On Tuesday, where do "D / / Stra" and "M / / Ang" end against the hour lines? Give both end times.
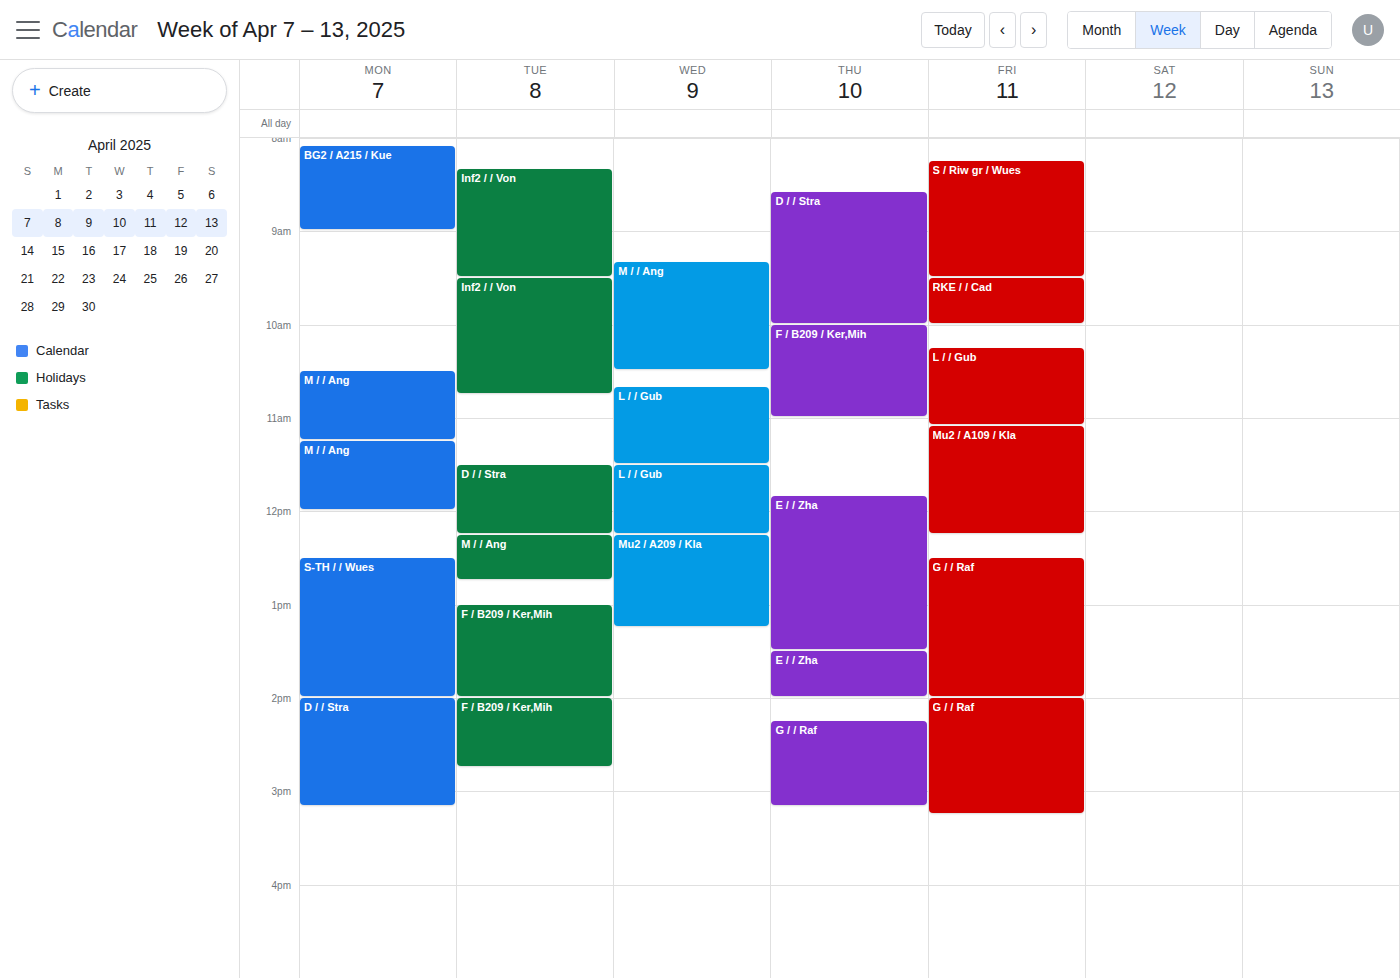
"D / / Stra": 12:15 PM, neither: a quarter of the way from the 12 PM line to the 1 PM line. "M / / Ang": 12:45 PM, neither: three quarters of the way from the 12 PM line to the 1 PM line.